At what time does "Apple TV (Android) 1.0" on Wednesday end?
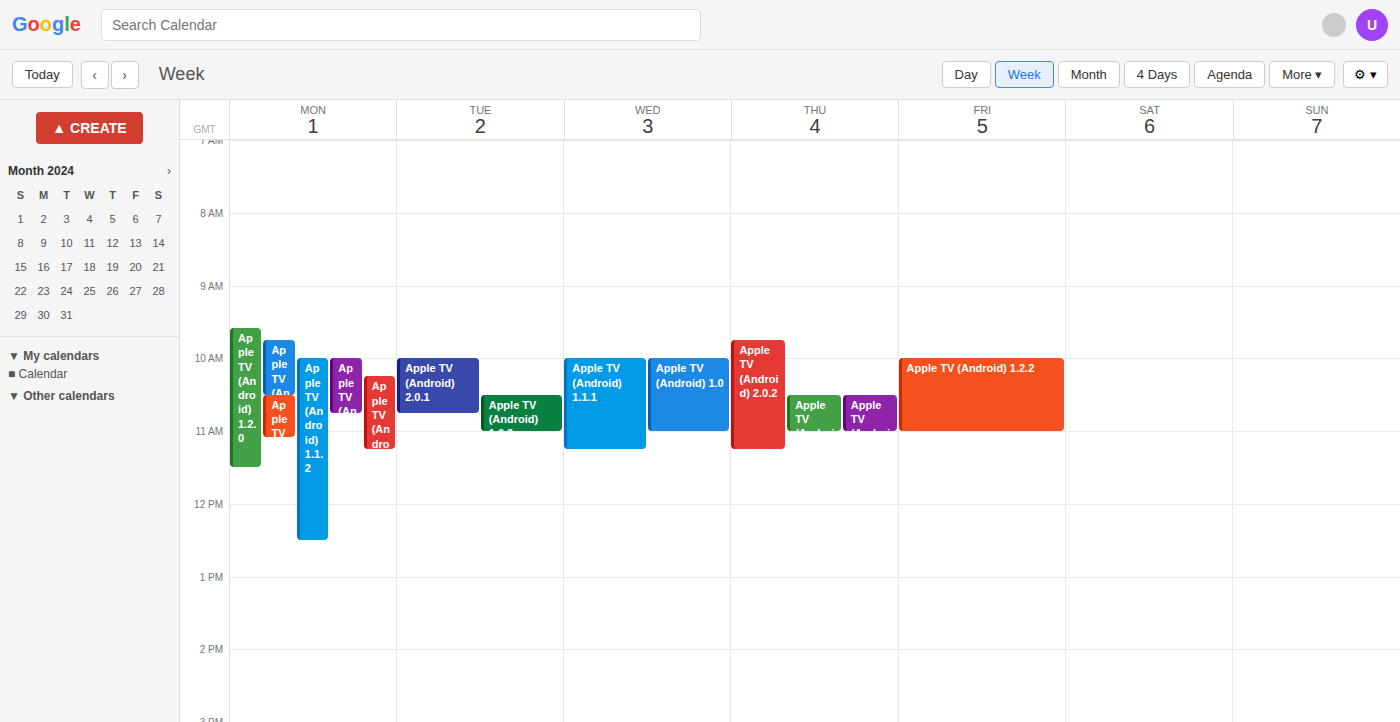
11:00 AM